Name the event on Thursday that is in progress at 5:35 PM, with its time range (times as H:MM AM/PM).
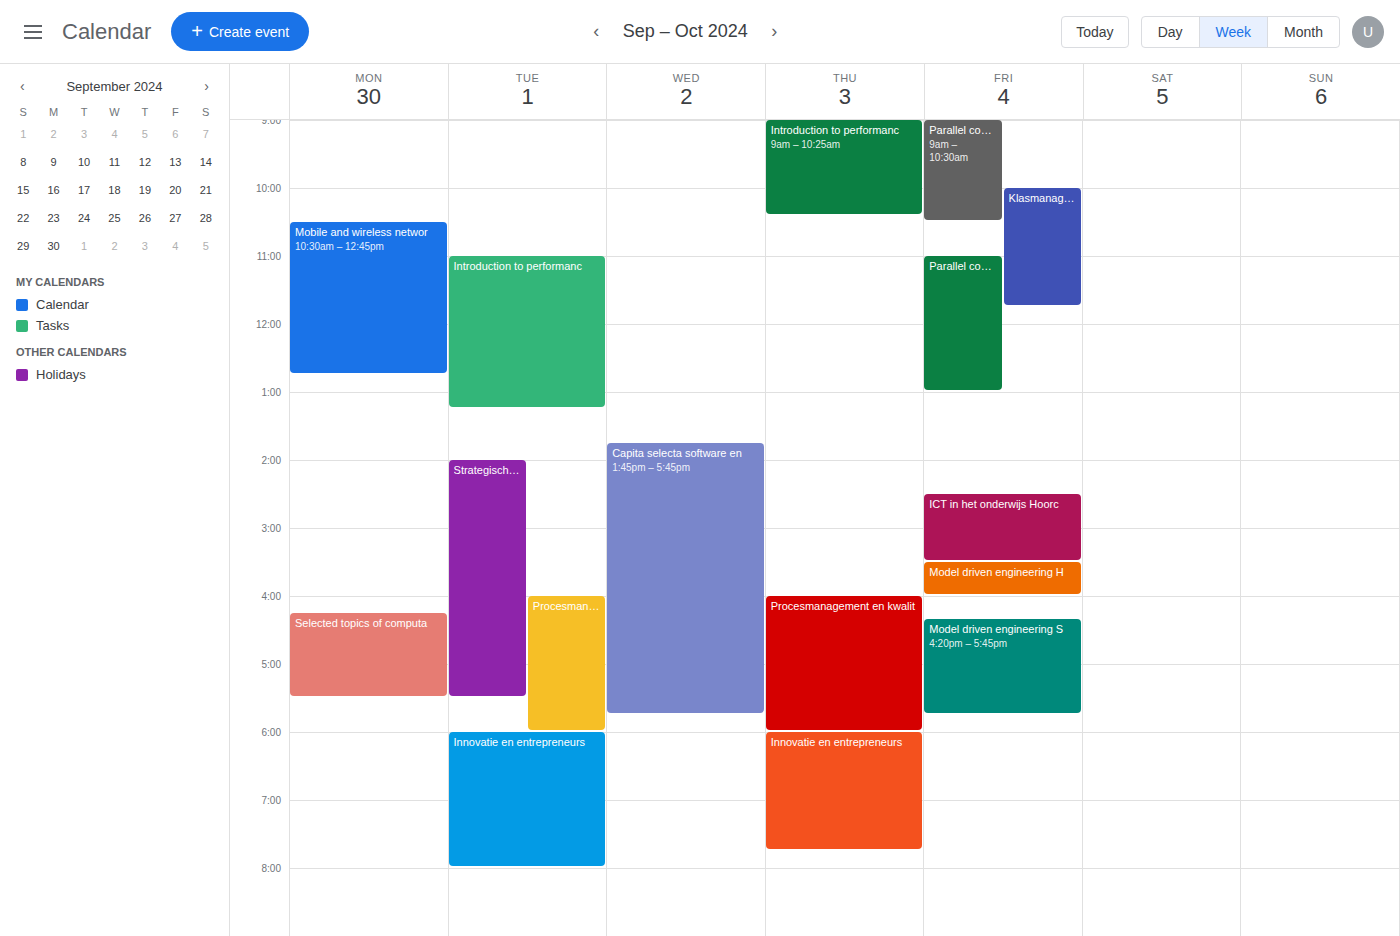
"Procesmanagement en kwalit", 4:00 PM to 6:00 PM